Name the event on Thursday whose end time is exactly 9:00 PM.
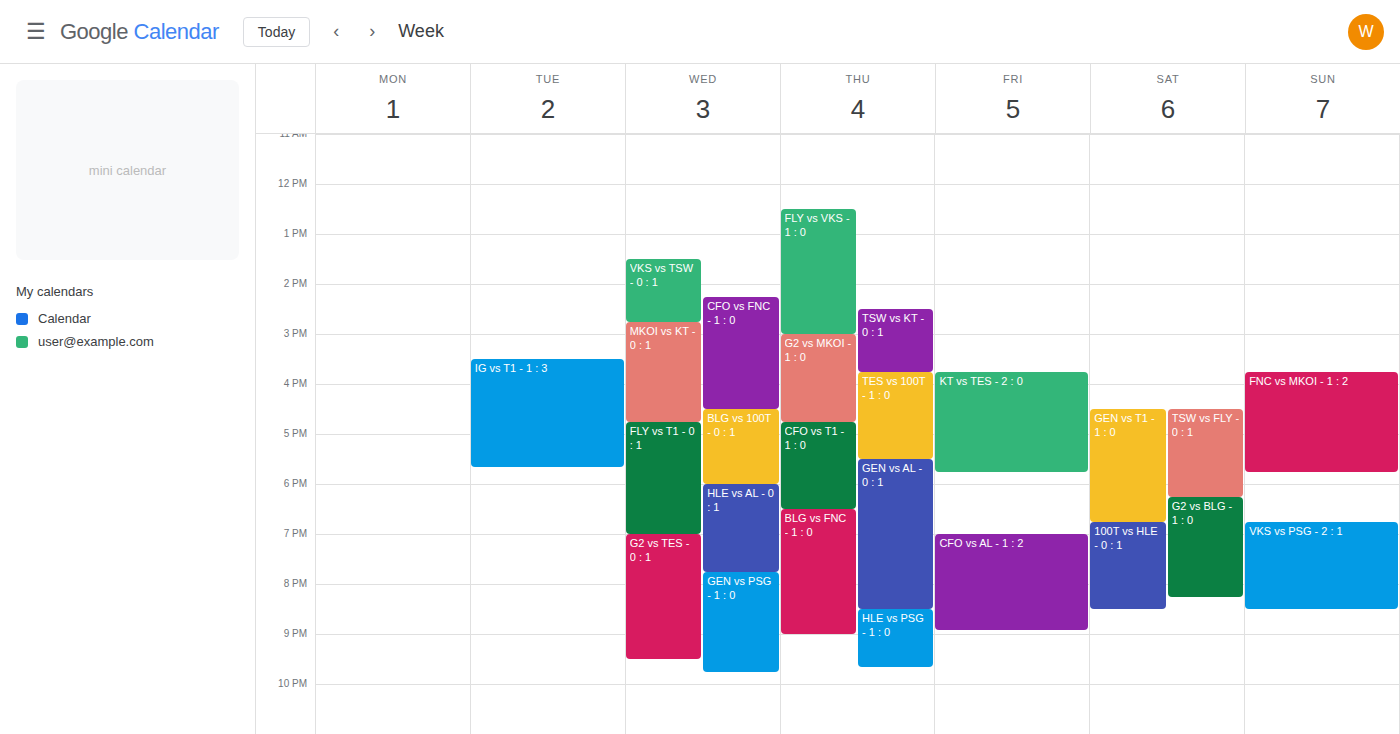
"BLG vs FNC - 1 : 0"